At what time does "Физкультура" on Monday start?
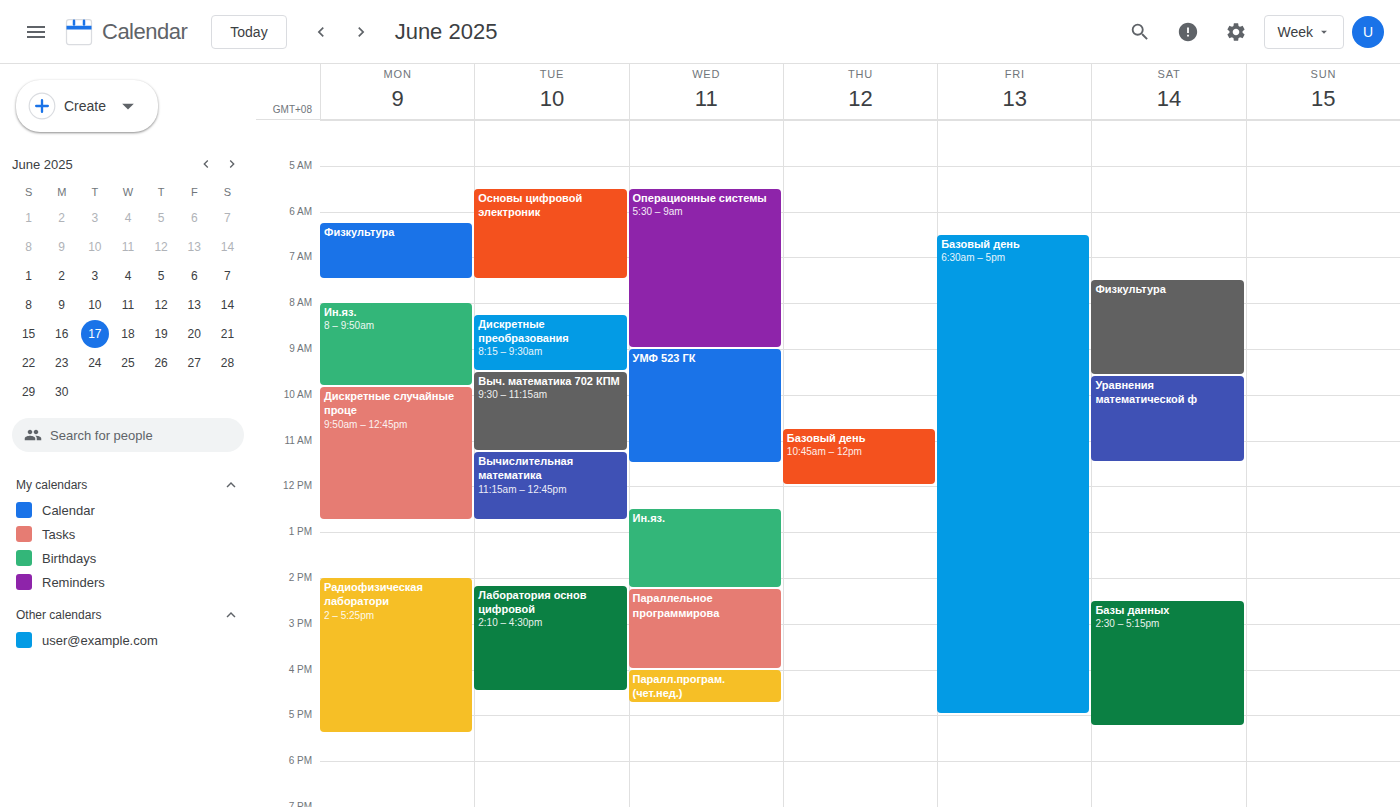
6:15 AM